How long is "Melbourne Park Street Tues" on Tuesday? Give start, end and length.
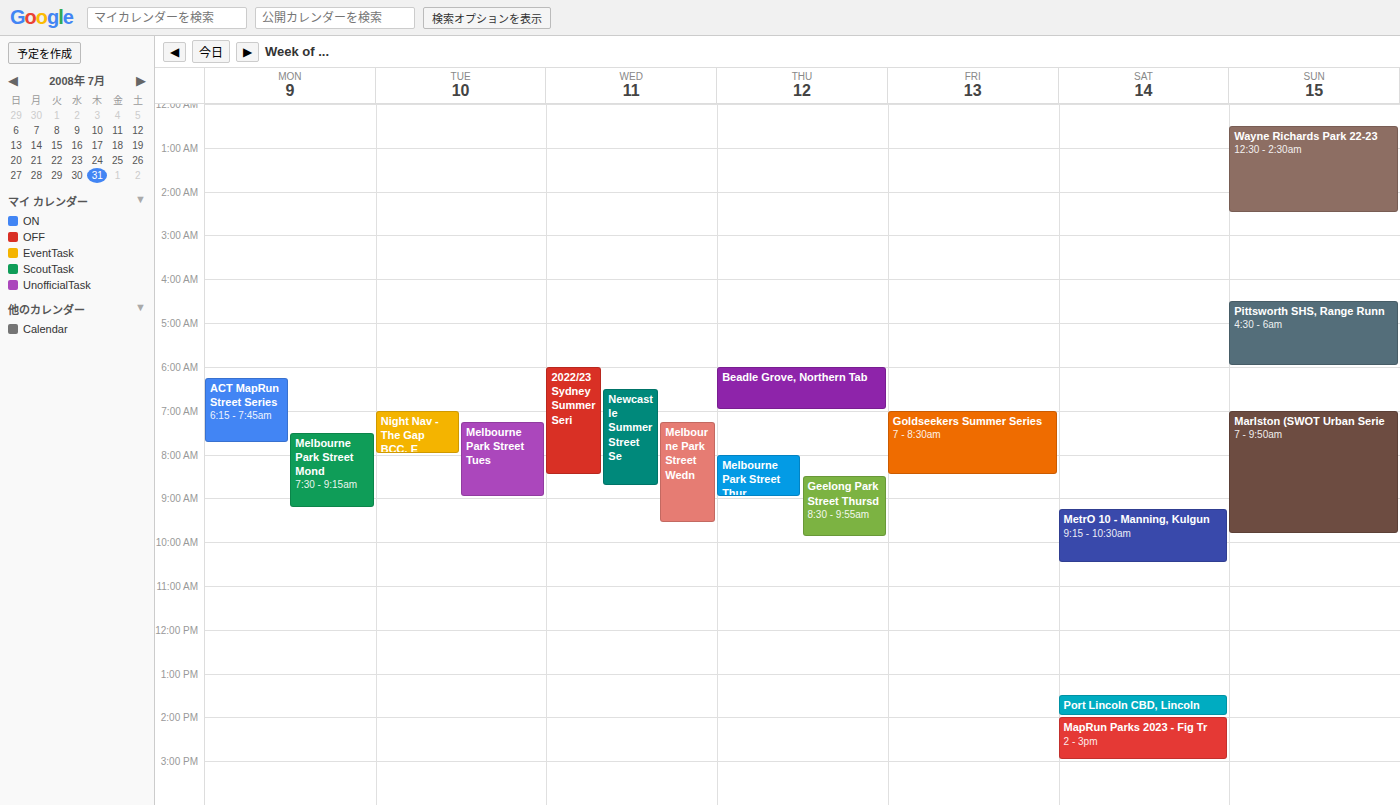
7:15 AM to 9:00 AM, 1 hour 45 minutes